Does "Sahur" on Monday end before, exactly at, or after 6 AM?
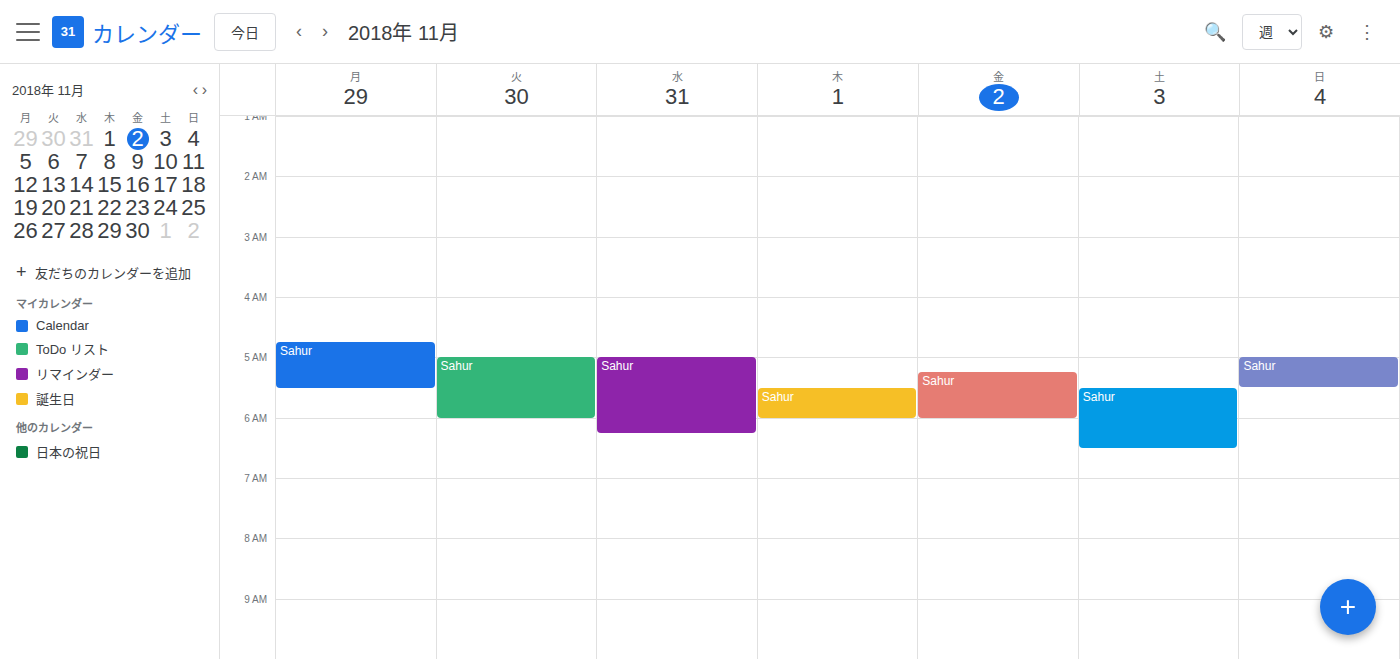
5:30 AM -- before 6 AM, 30 minutes above the 6 AM line.